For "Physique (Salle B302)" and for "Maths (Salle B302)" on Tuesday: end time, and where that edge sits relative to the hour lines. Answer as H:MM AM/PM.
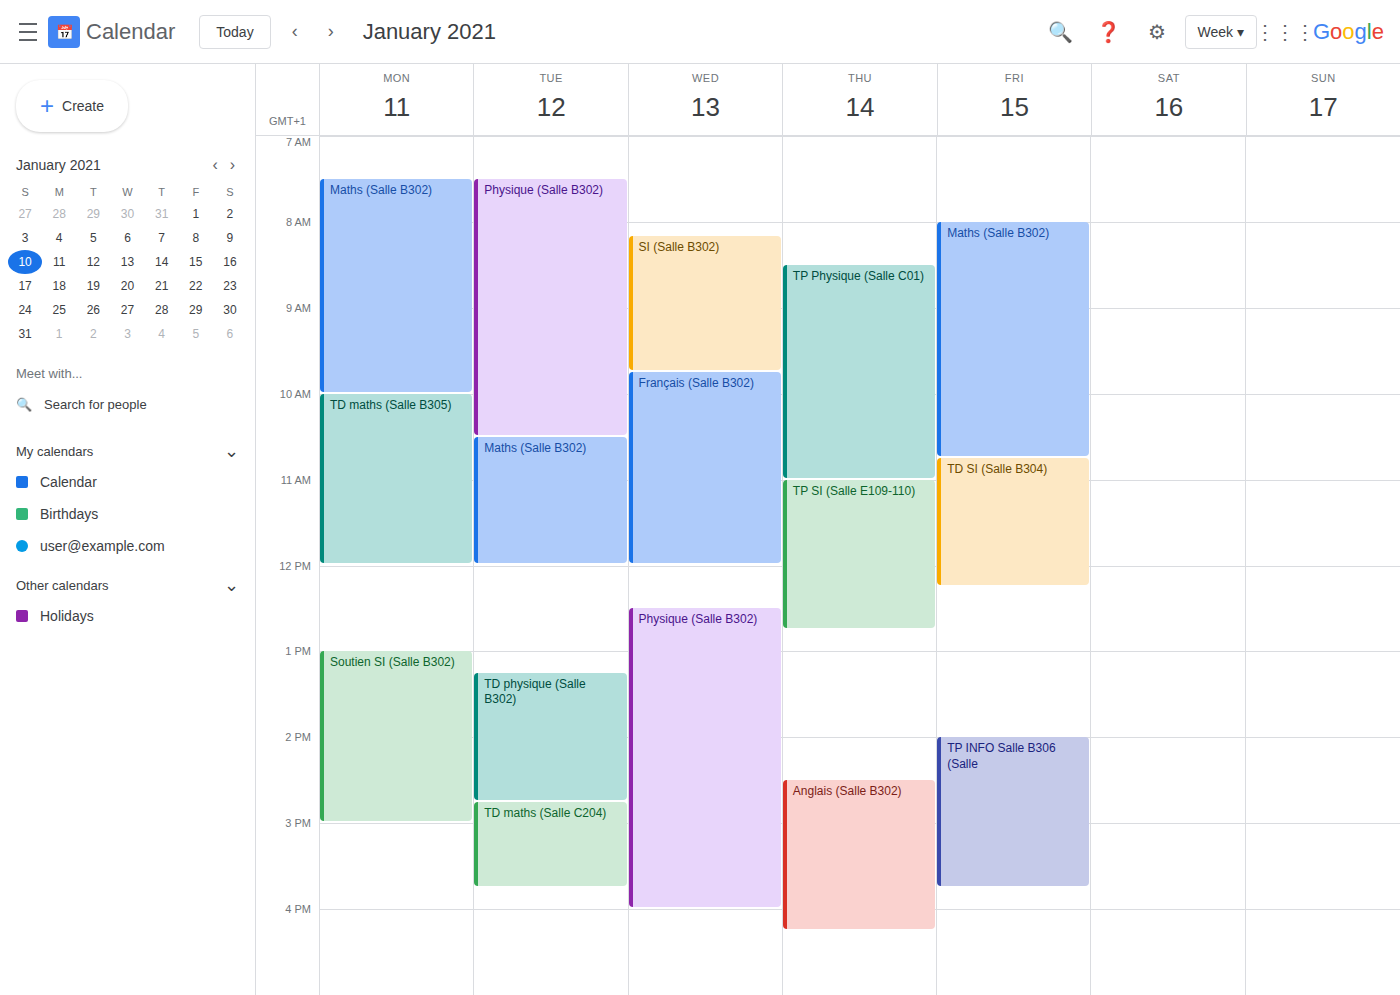
"Physique (Salle B302)": 10:30 AM, halfway between the 10 AM and 11 AM lines. "Maths (Salle B302)": 12:00 PM, exactly on the 12 PM line.